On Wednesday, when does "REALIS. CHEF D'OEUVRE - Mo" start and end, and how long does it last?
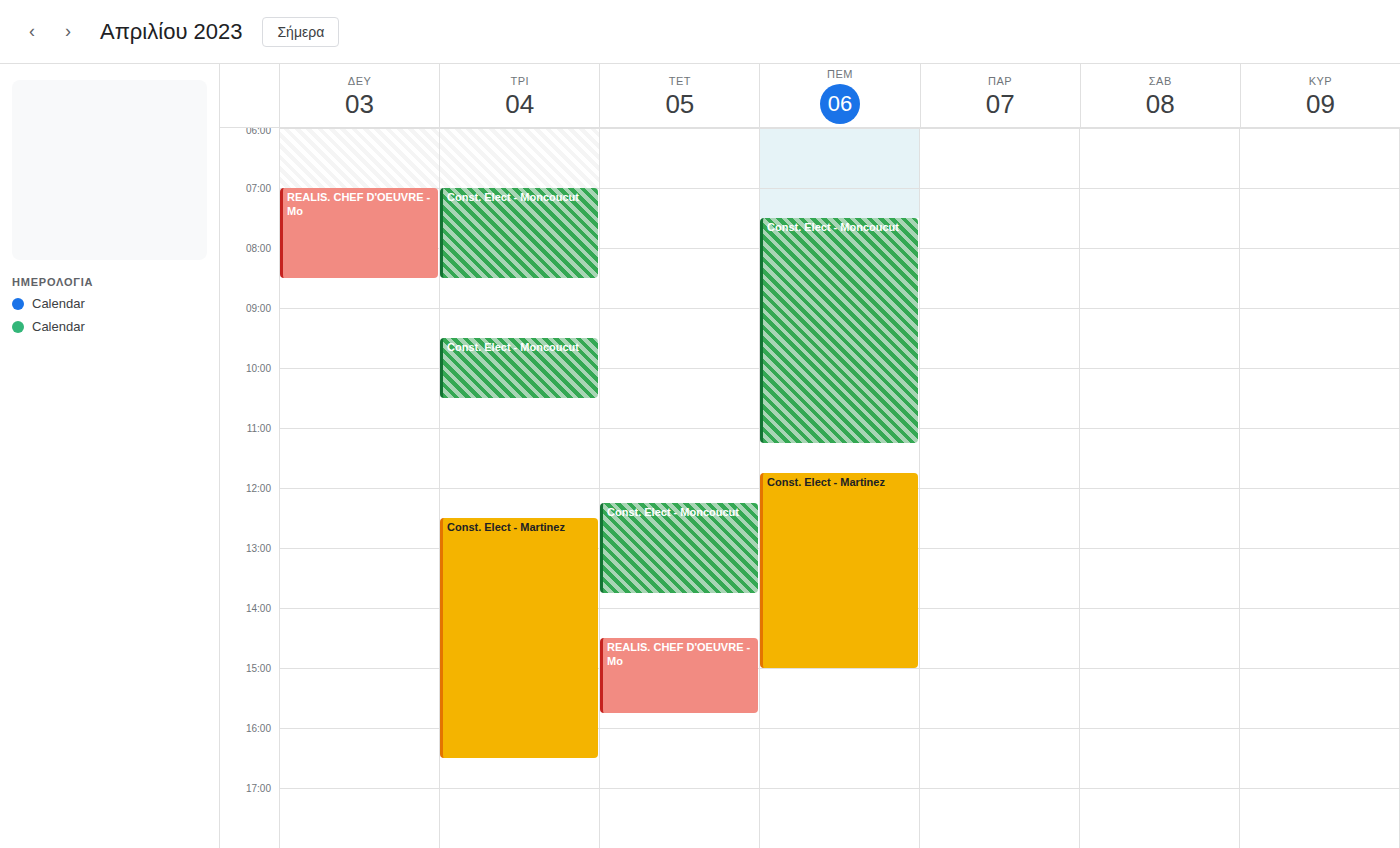
2:30 PM to 3:45 PM, 1 hour 15 minutes